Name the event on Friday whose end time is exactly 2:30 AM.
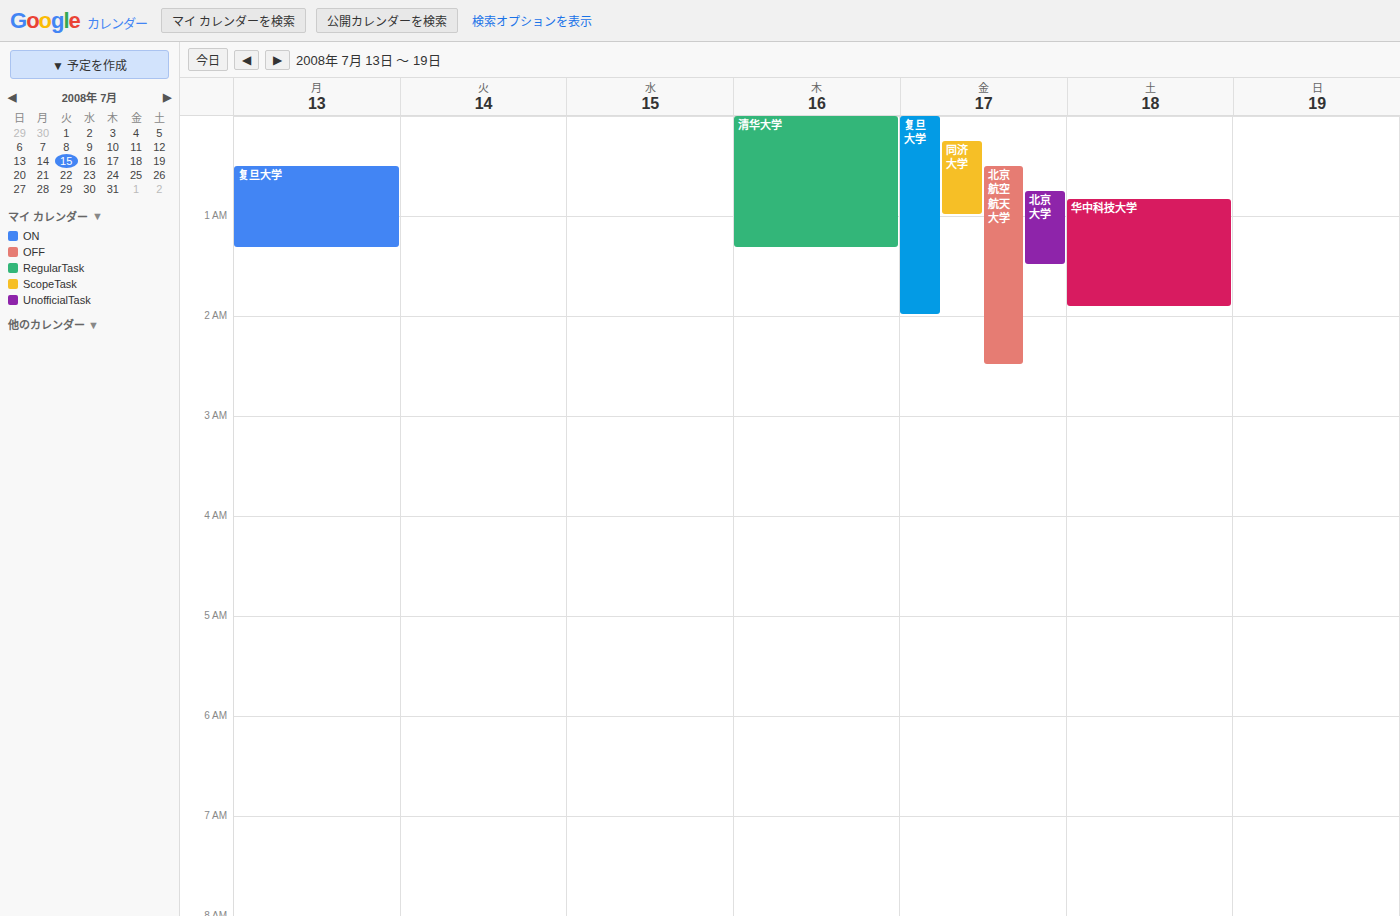
"北京航空航天大学"